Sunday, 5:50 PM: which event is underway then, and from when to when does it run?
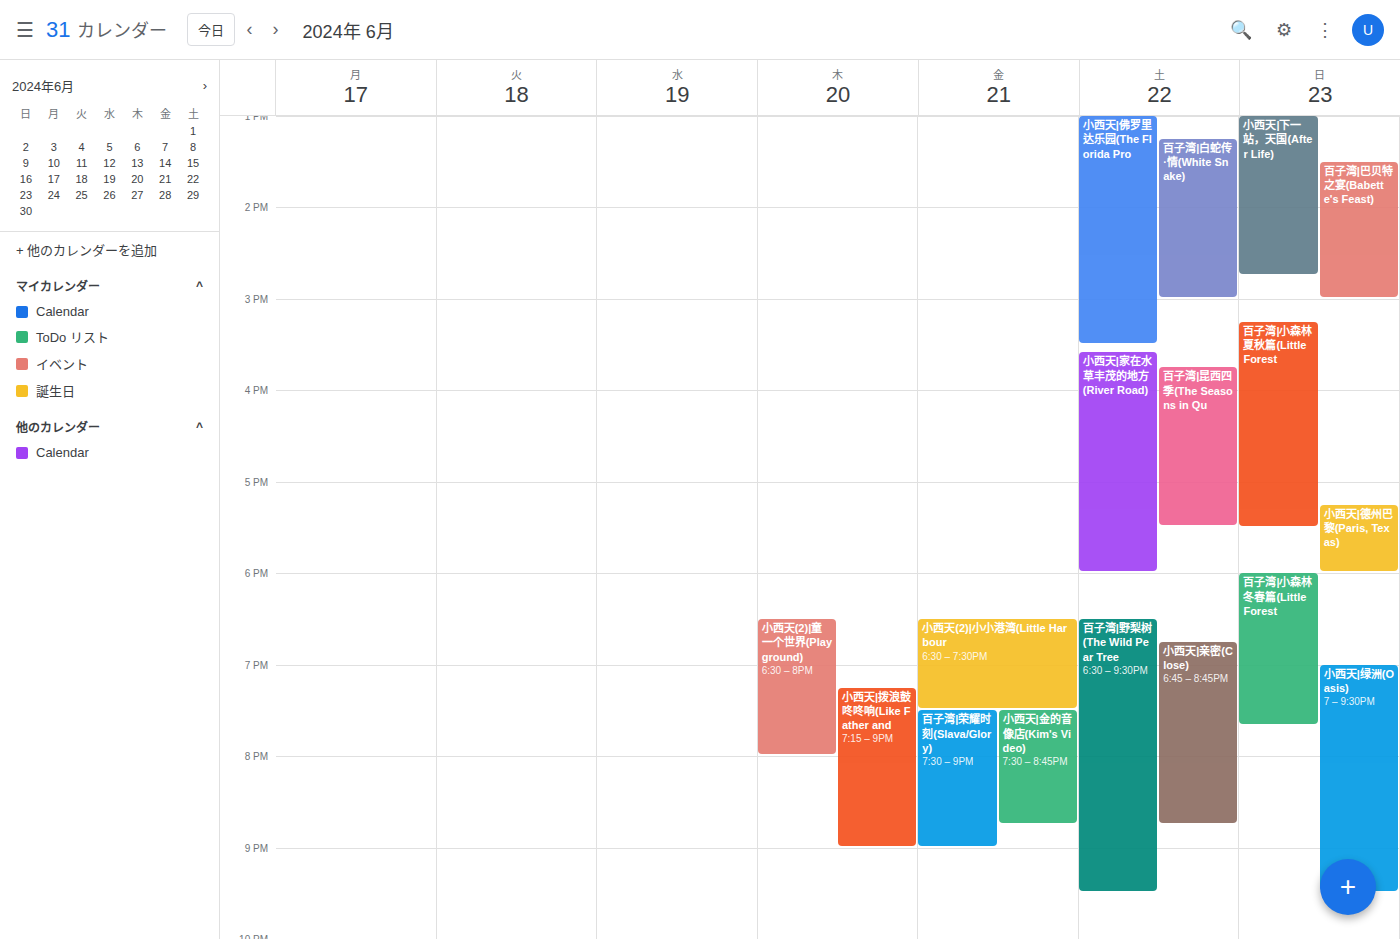
"小西天|德州巴黎(Paris, Texas)", 5:15 PM to 6:00 PM